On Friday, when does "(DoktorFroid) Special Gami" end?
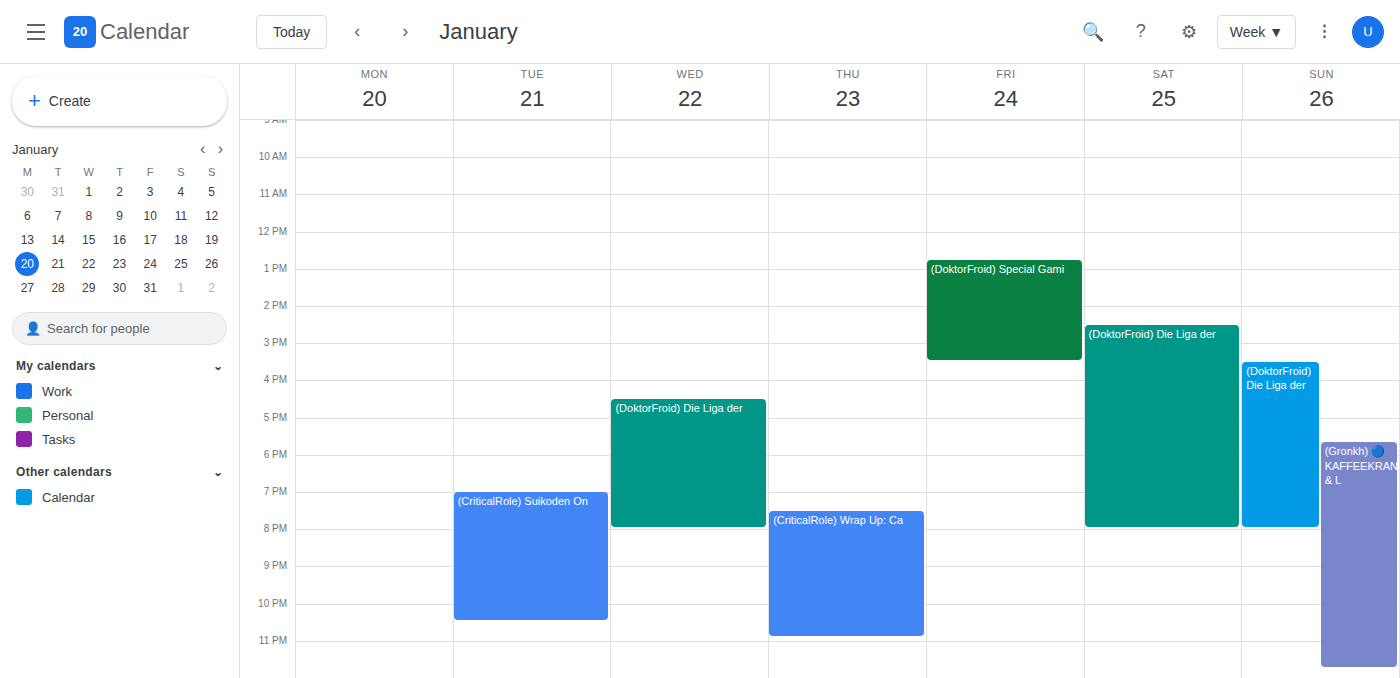
15:30